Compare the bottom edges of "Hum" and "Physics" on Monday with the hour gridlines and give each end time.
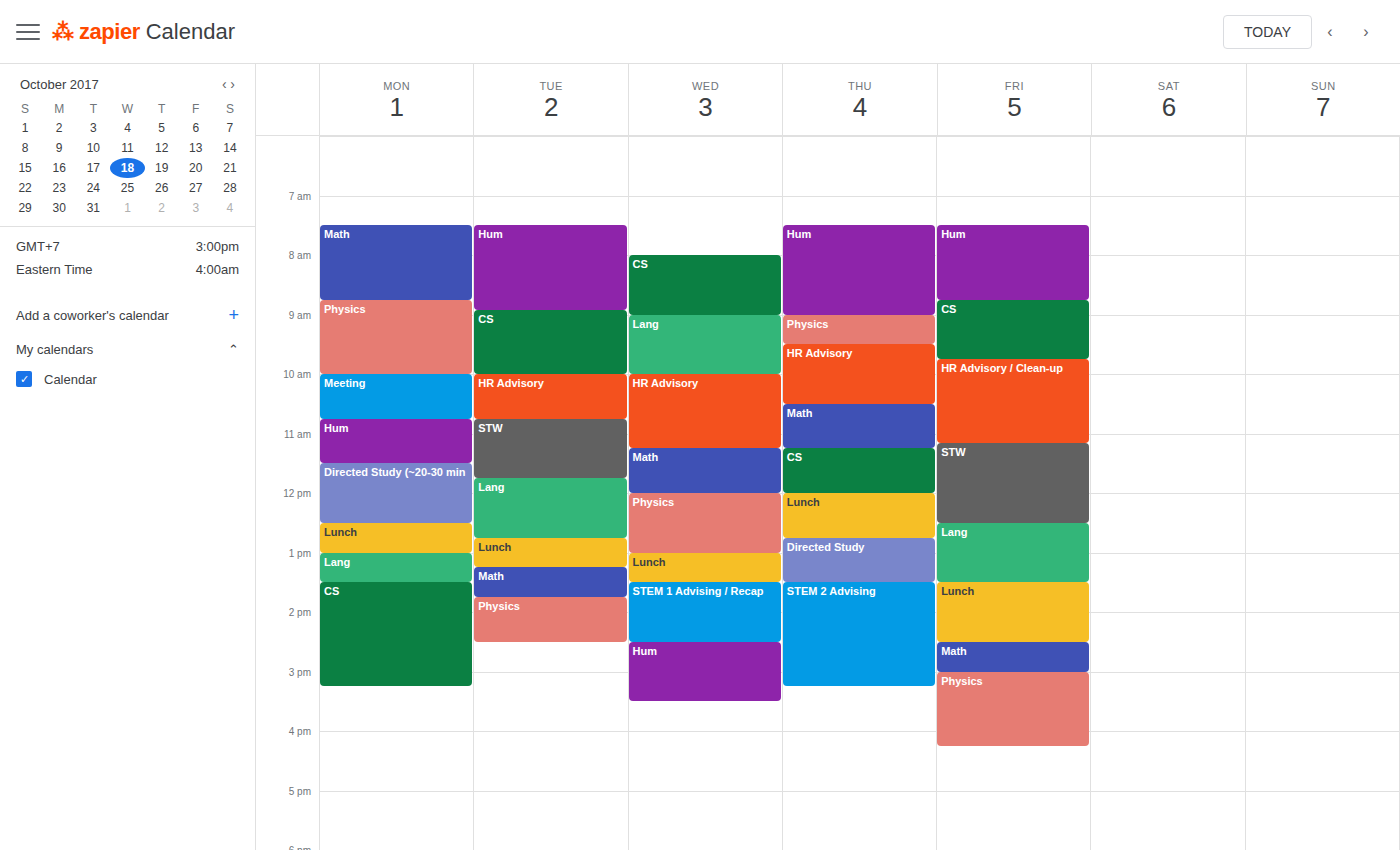
"Hum": 11:30 AM, halfway between the 11 AM and 12 PM lines. "Physics": 10:00 AM, exactly on the 10 AM line.